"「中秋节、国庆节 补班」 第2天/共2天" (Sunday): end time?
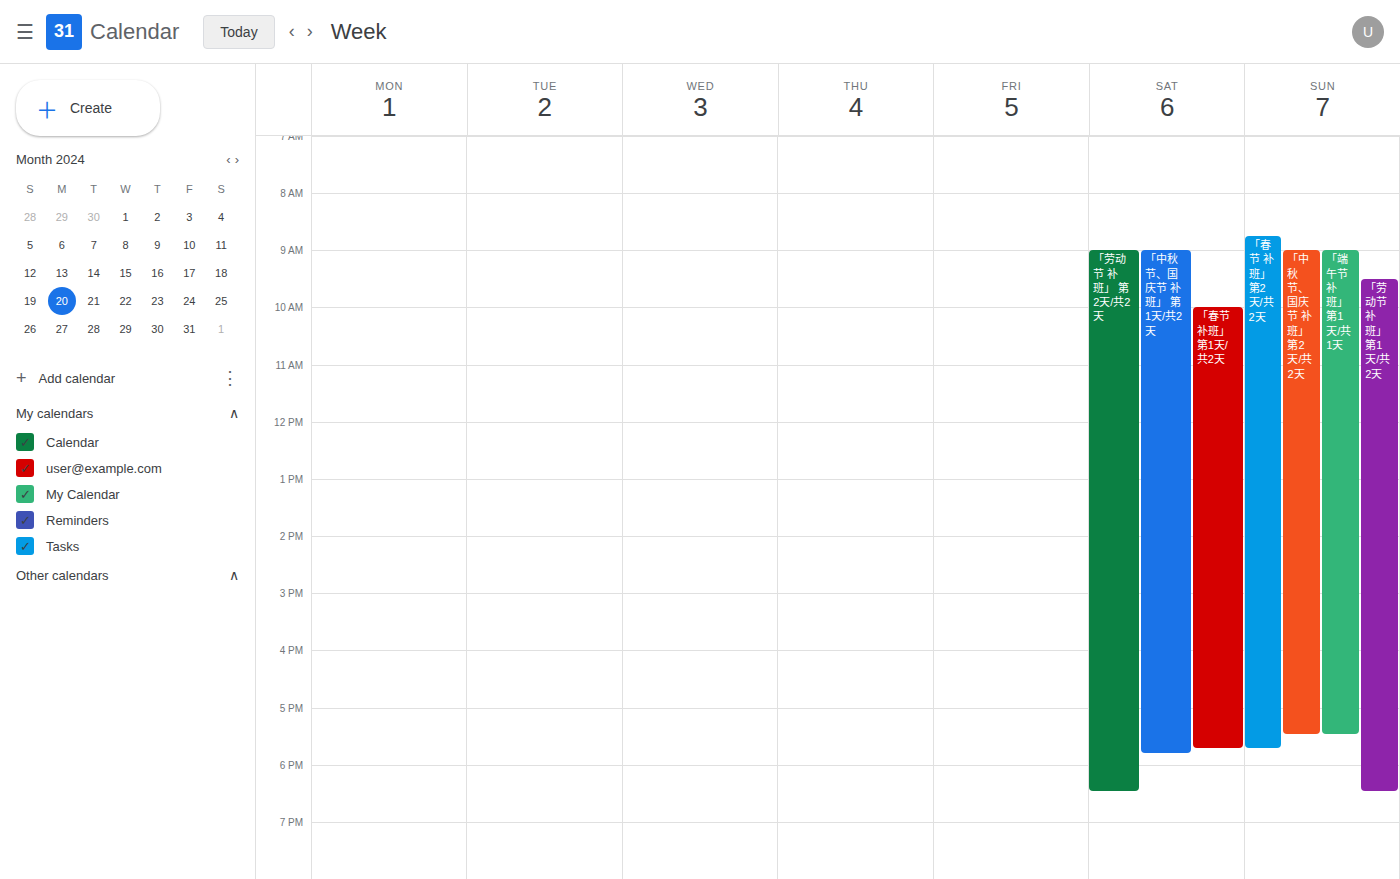
17:30